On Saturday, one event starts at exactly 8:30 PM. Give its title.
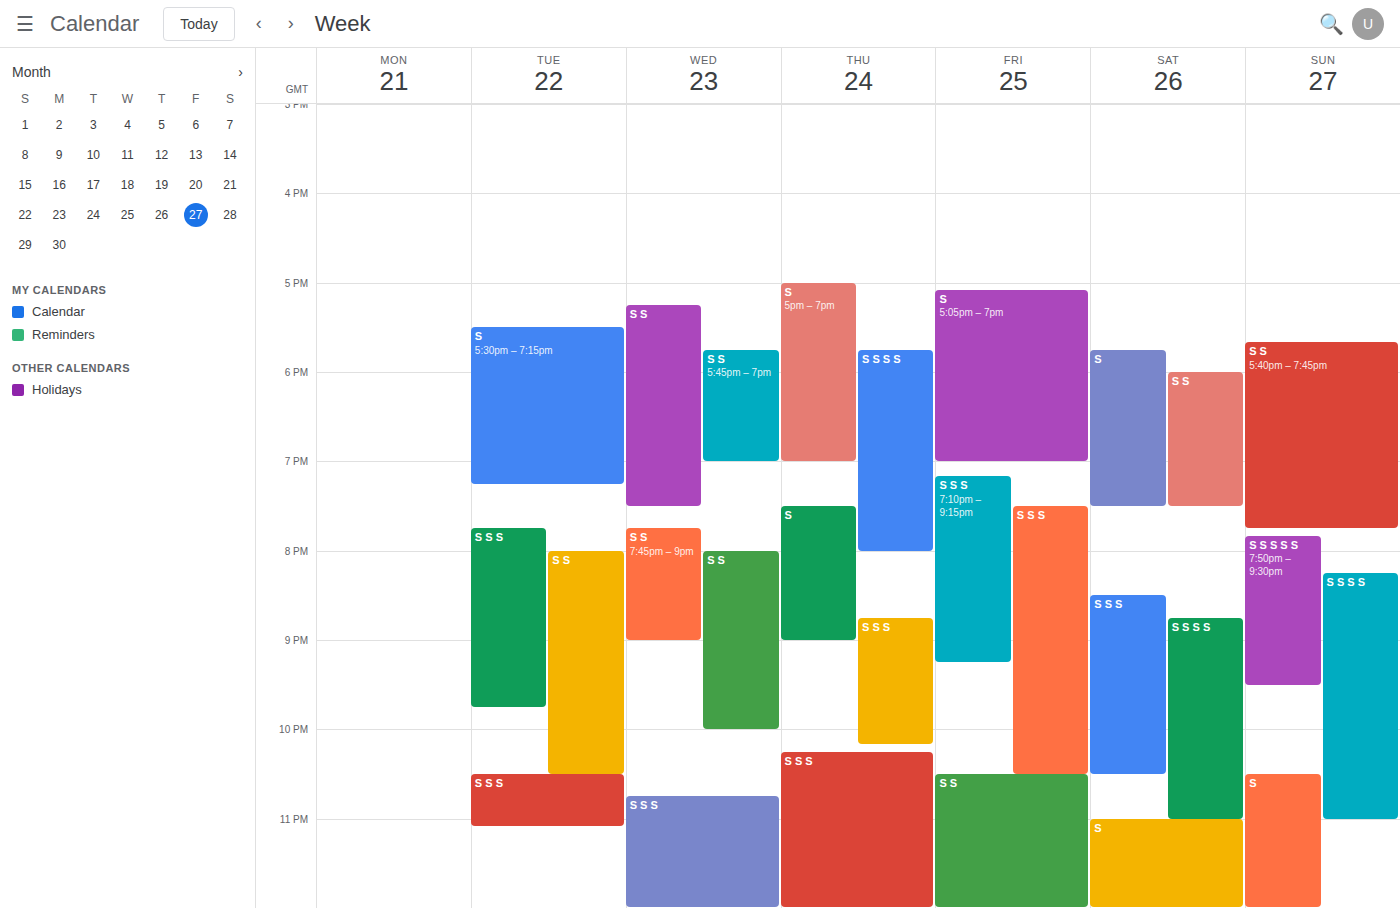
"S S S"